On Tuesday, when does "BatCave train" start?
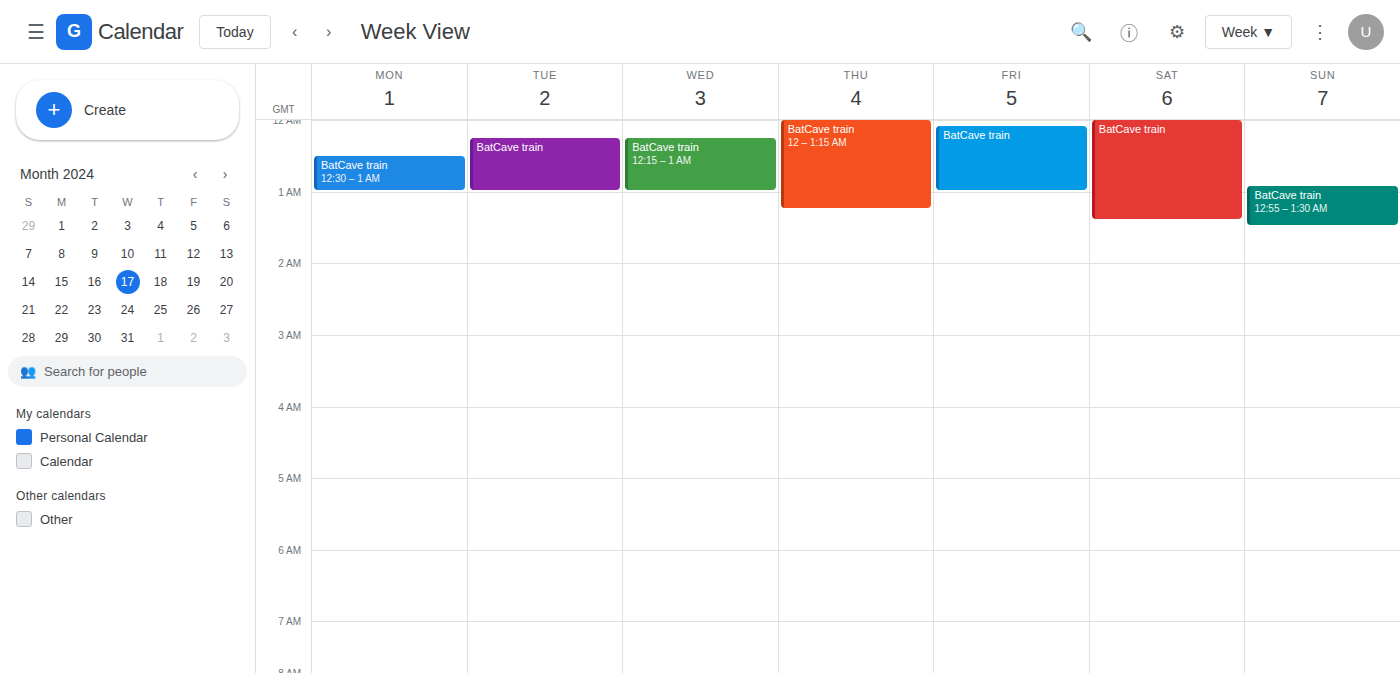
12:15 AM